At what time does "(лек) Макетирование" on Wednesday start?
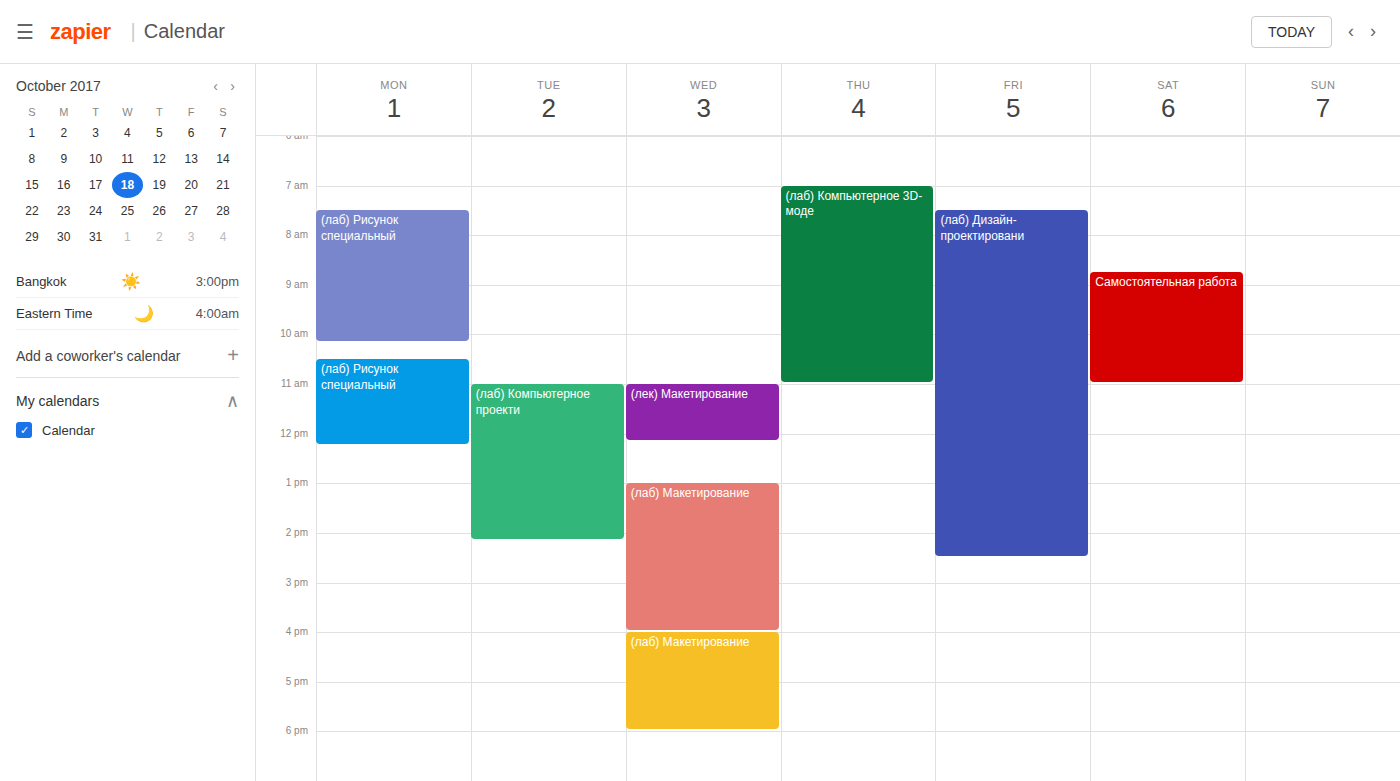
11:00 AM